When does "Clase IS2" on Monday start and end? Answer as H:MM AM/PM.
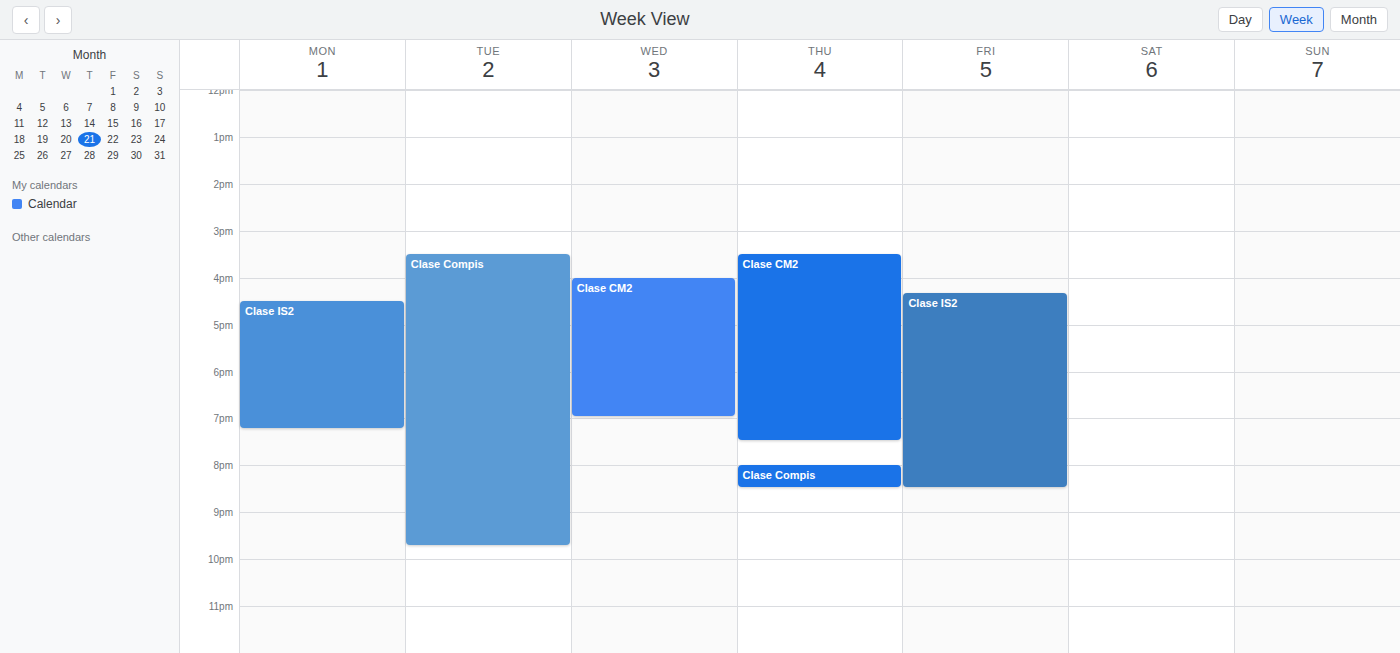
4:30 PM to 7:15 PM